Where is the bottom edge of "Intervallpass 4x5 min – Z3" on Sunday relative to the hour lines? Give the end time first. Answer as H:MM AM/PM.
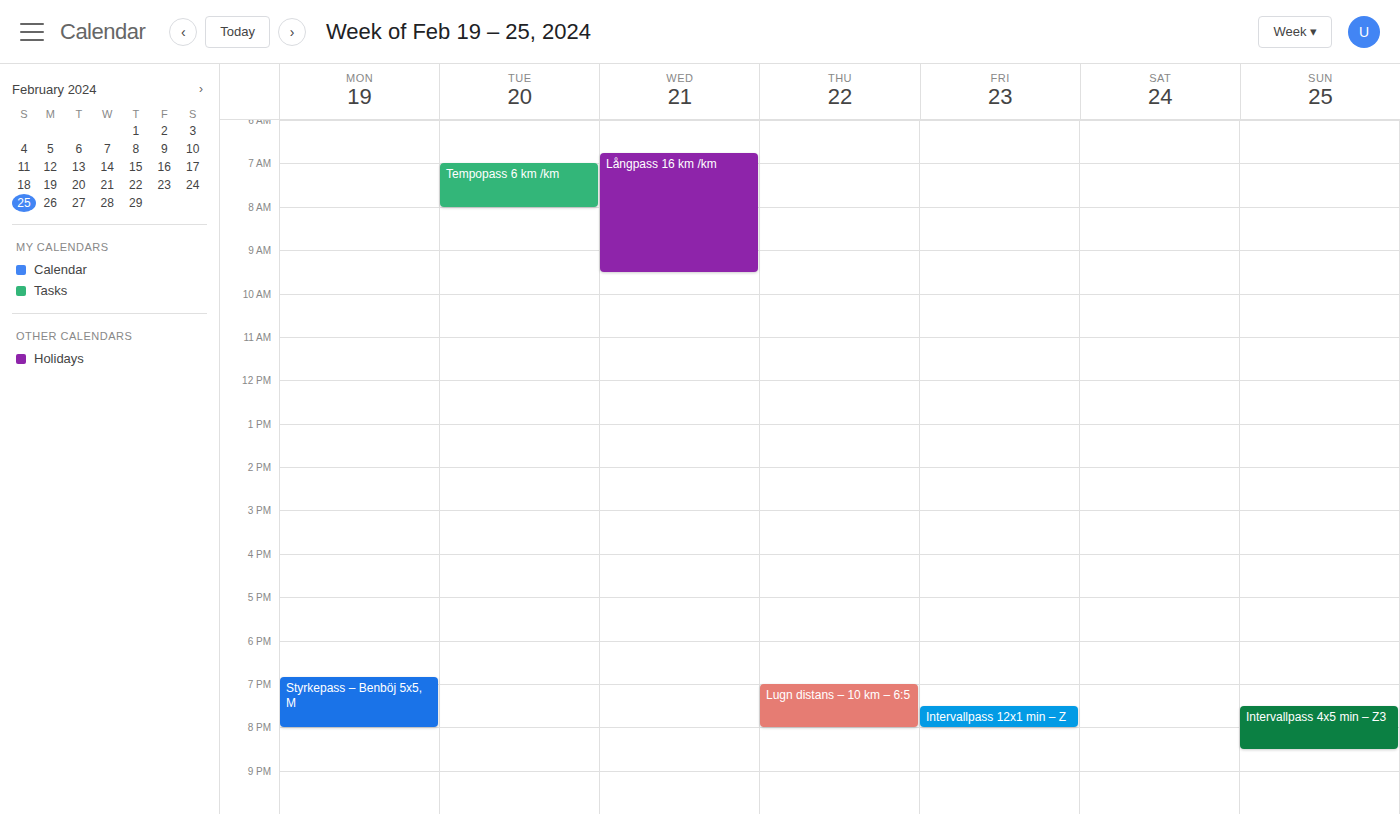
8:30 PM -- halfway between the 8 PM and 9 PM lines.